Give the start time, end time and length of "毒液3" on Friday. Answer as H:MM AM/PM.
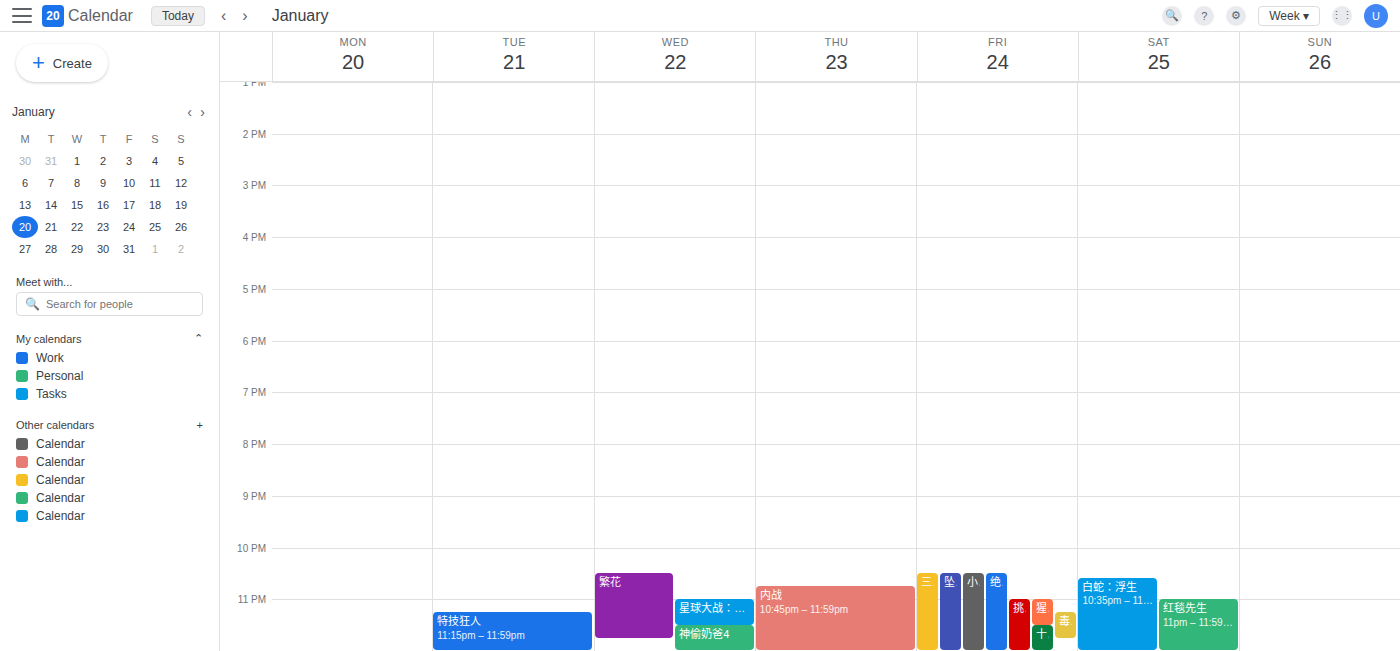
11:15 PM to 11:45 PM, 30 minutes